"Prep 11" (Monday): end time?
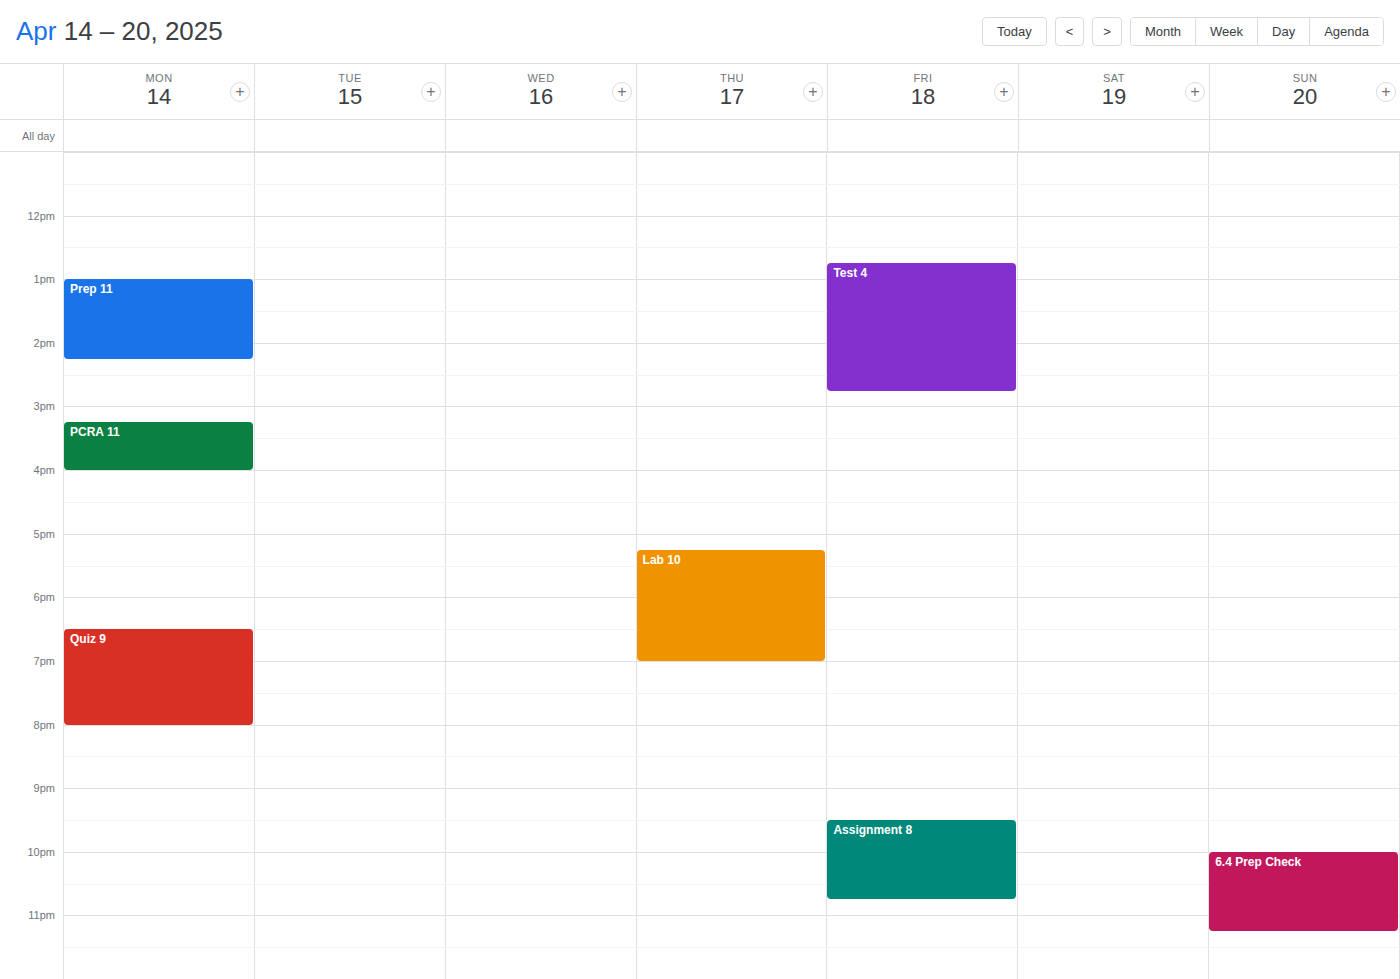
2:15 PM